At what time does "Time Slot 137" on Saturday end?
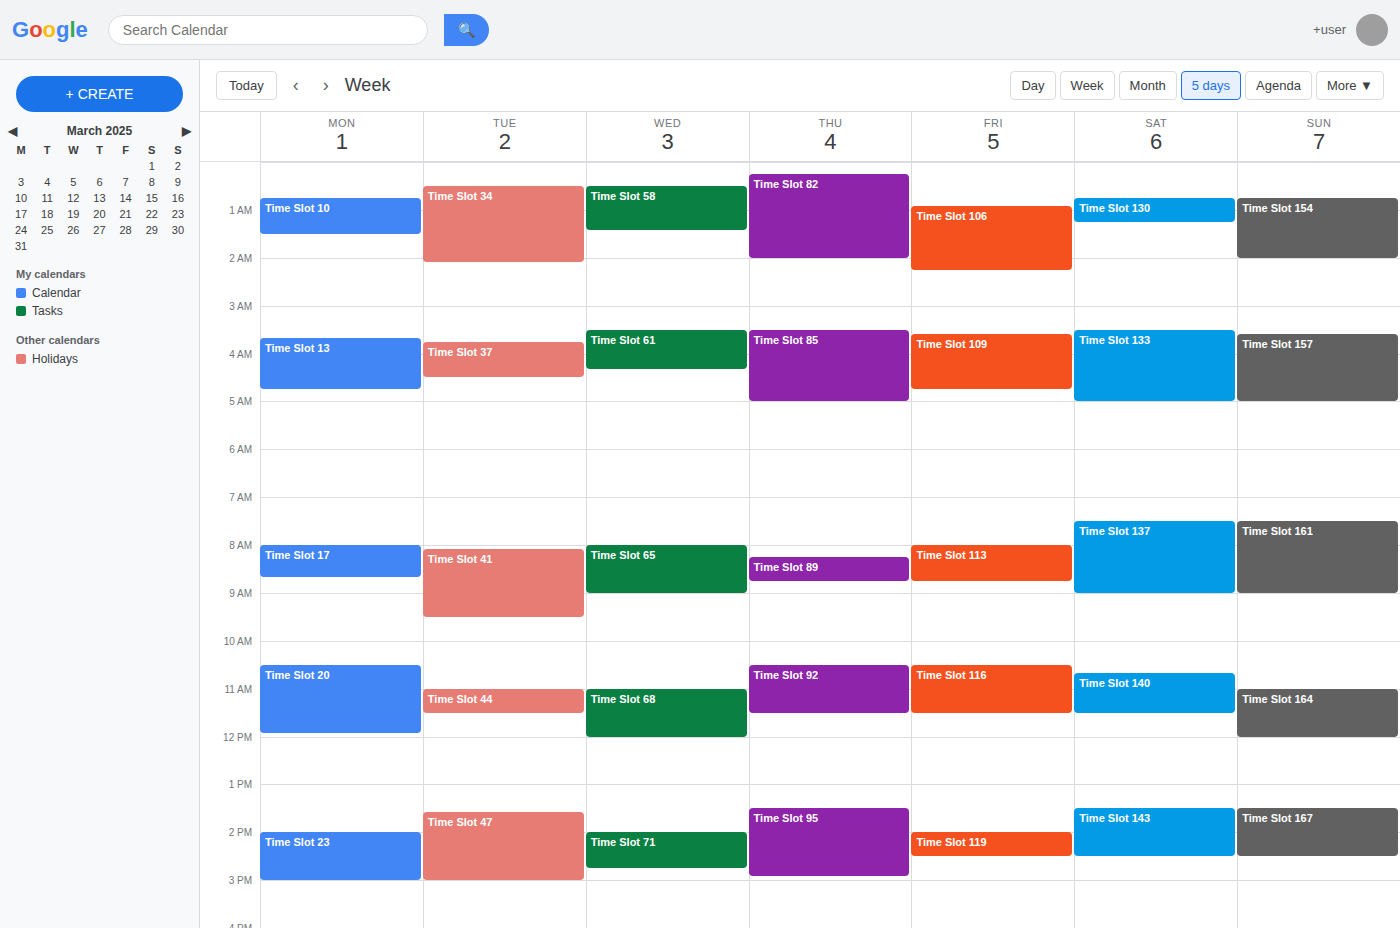
9:00 AM